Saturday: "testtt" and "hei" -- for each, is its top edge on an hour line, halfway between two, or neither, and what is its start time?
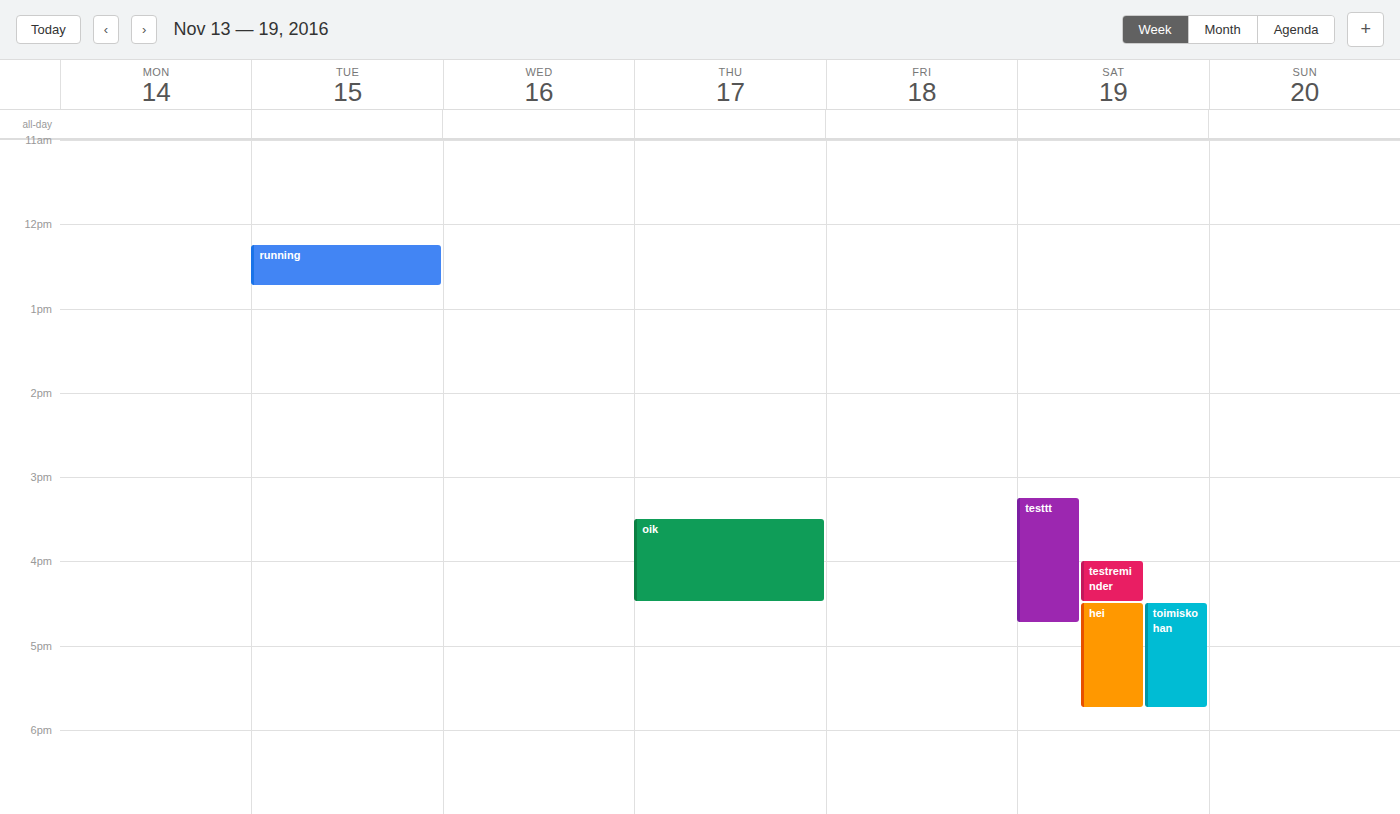
"testtt": 3:15 PM, neither: a quarter of the way from the 3 PM line to the 4 PM line. "hei": 4:30 PM, halfway between the 4 PM and 5 PM lines.